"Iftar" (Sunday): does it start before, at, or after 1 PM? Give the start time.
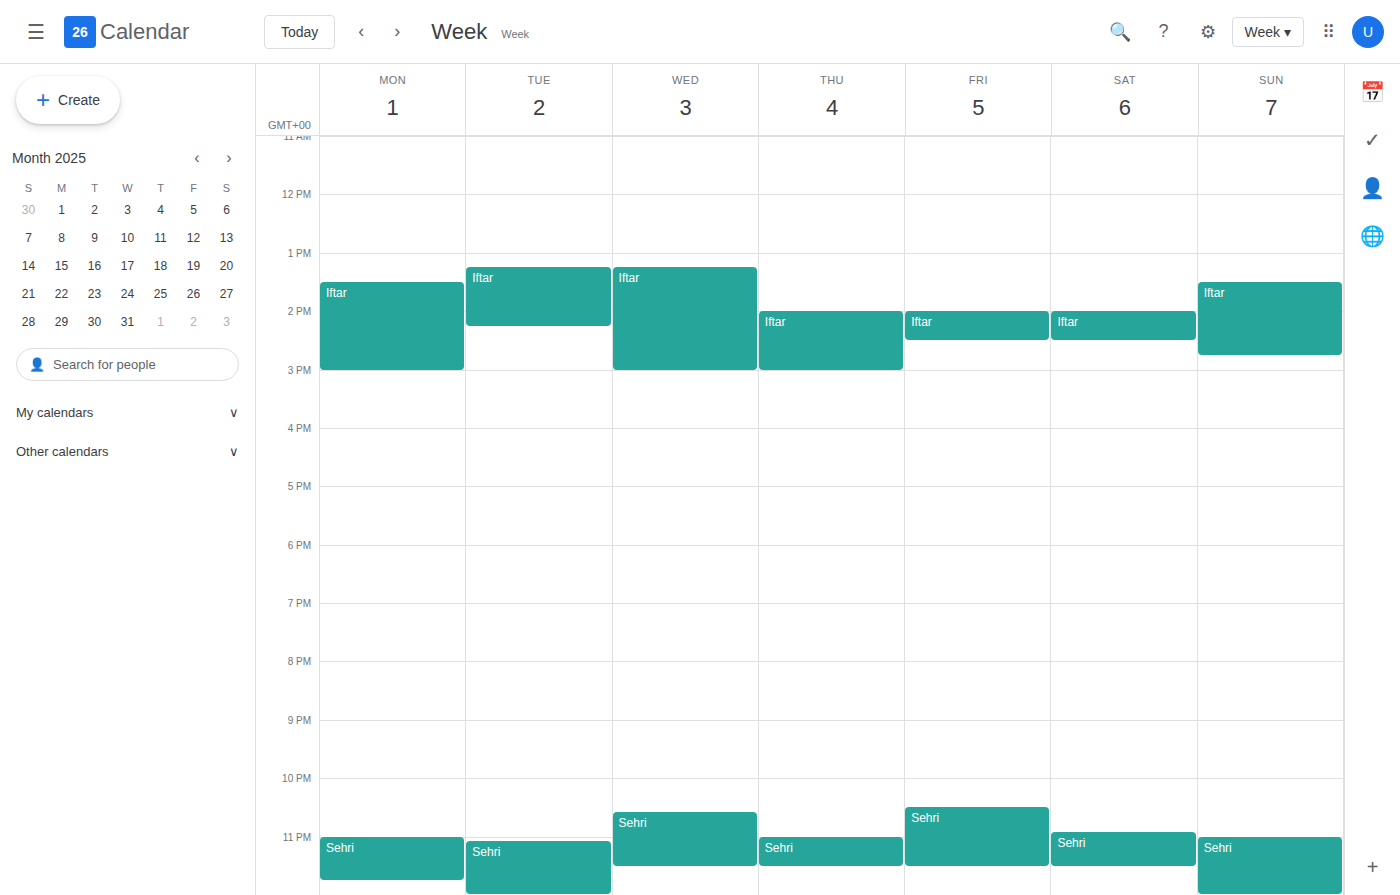
1:30 PM -- after 1 PM, 30 minutes below the 1 PM line.